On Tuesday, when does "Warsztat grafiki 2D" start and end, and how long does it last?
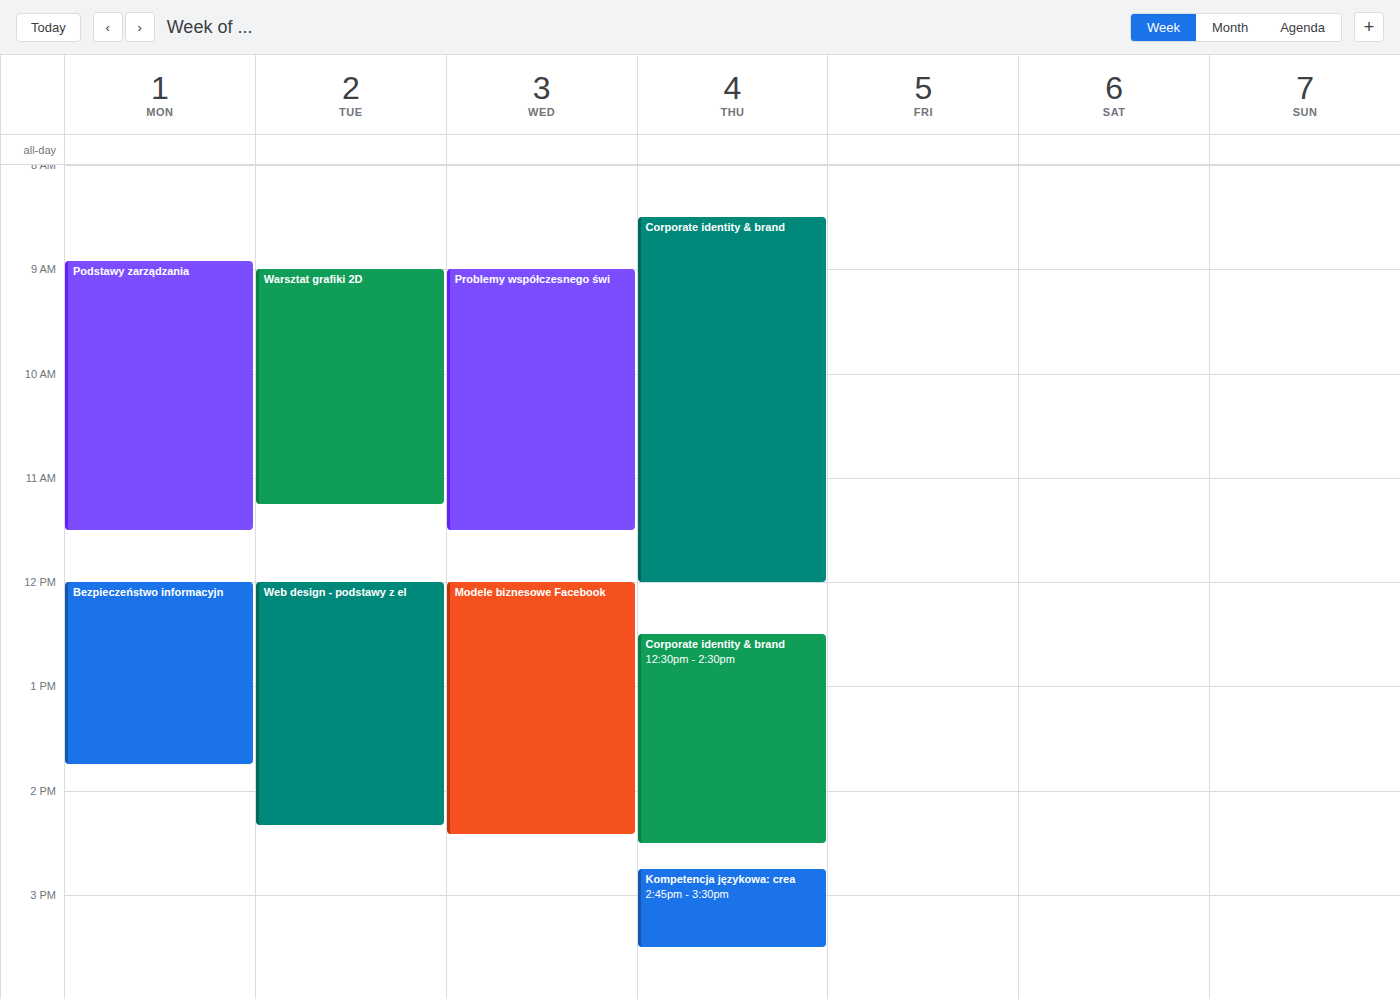
9:00 AM to 11:15 AM, 2 hours 15 minutes